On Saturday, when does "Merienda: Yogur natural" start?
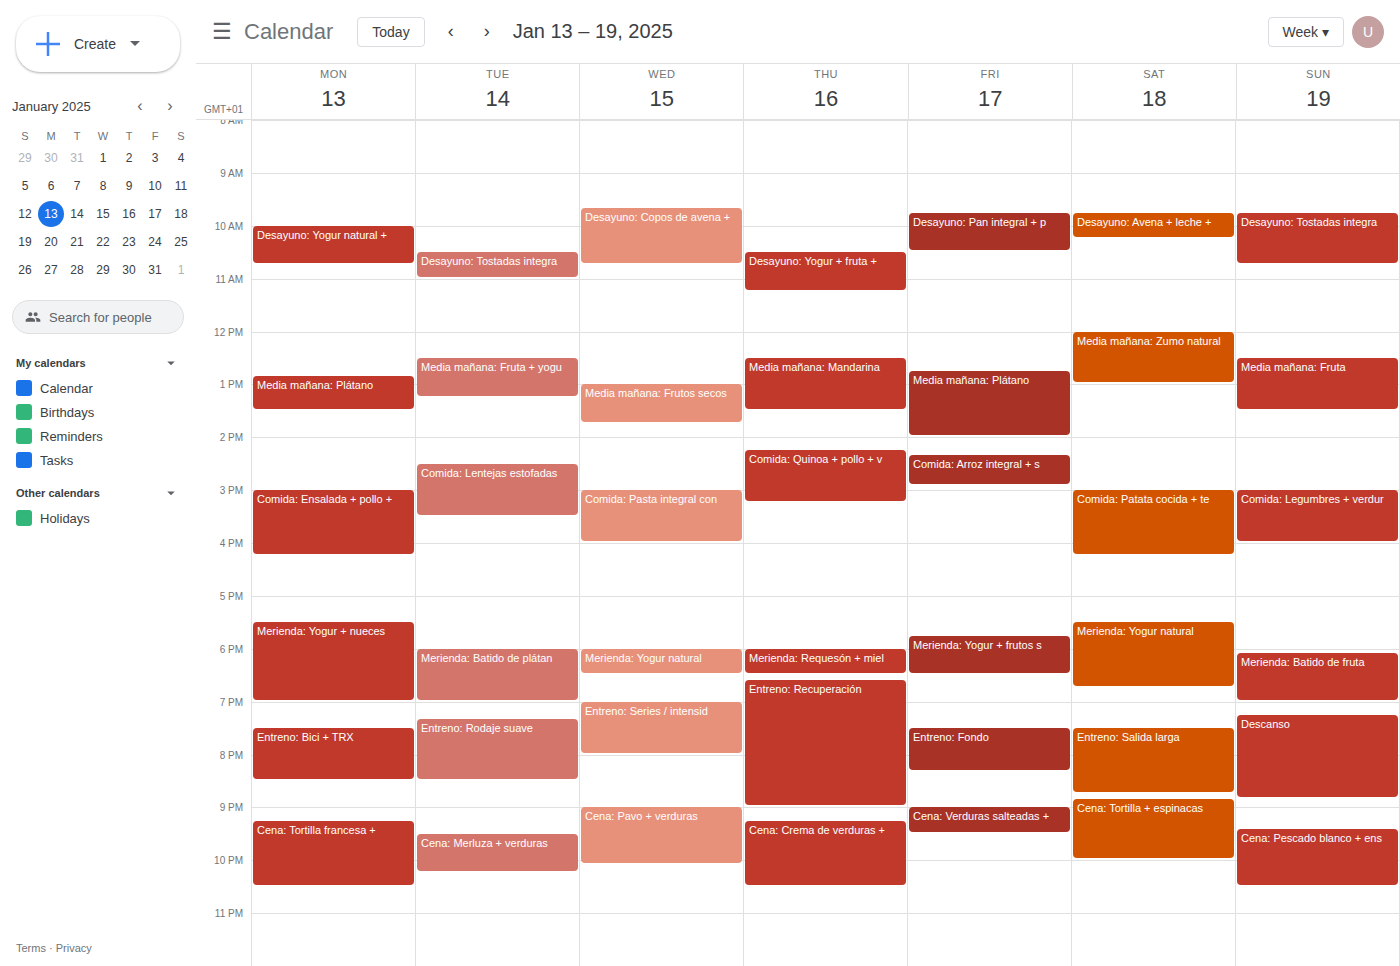
17:30